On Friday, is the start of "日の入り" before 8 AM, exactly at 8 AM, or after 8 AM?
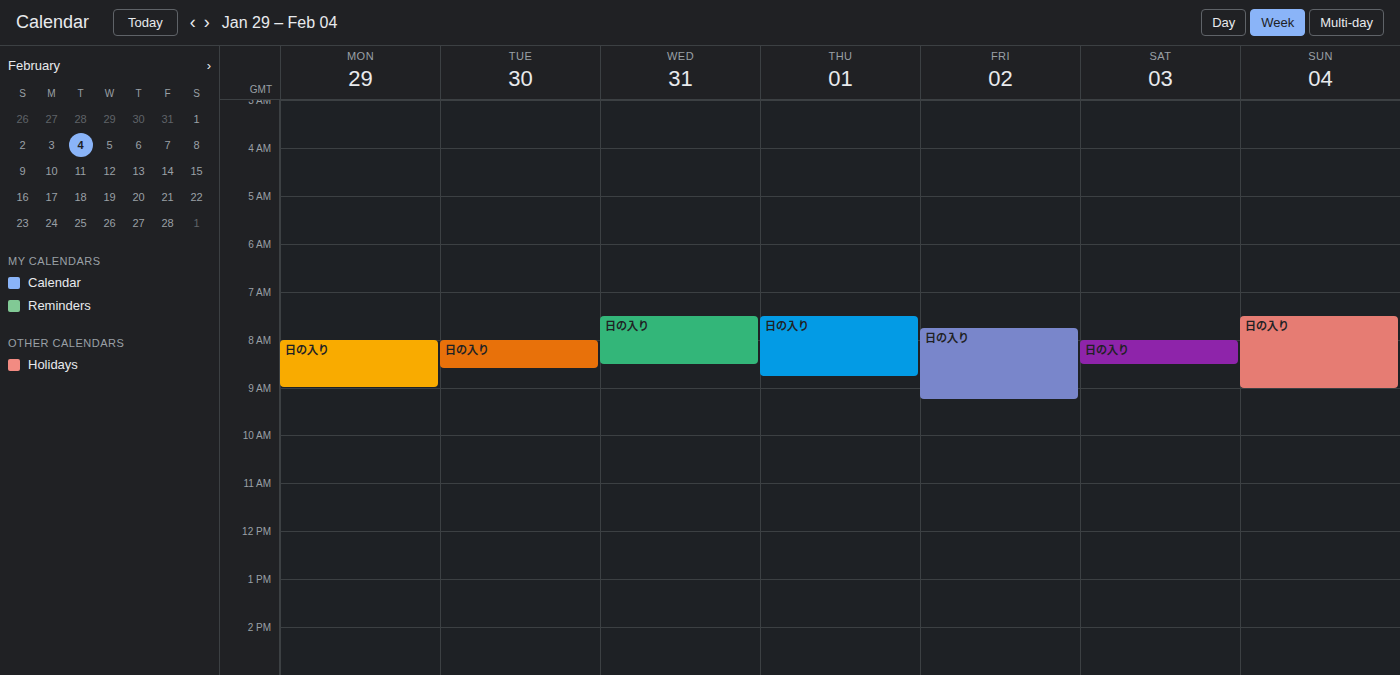
7:45 AM -- before 8 AM, 15 minutes above the 8 AM line.